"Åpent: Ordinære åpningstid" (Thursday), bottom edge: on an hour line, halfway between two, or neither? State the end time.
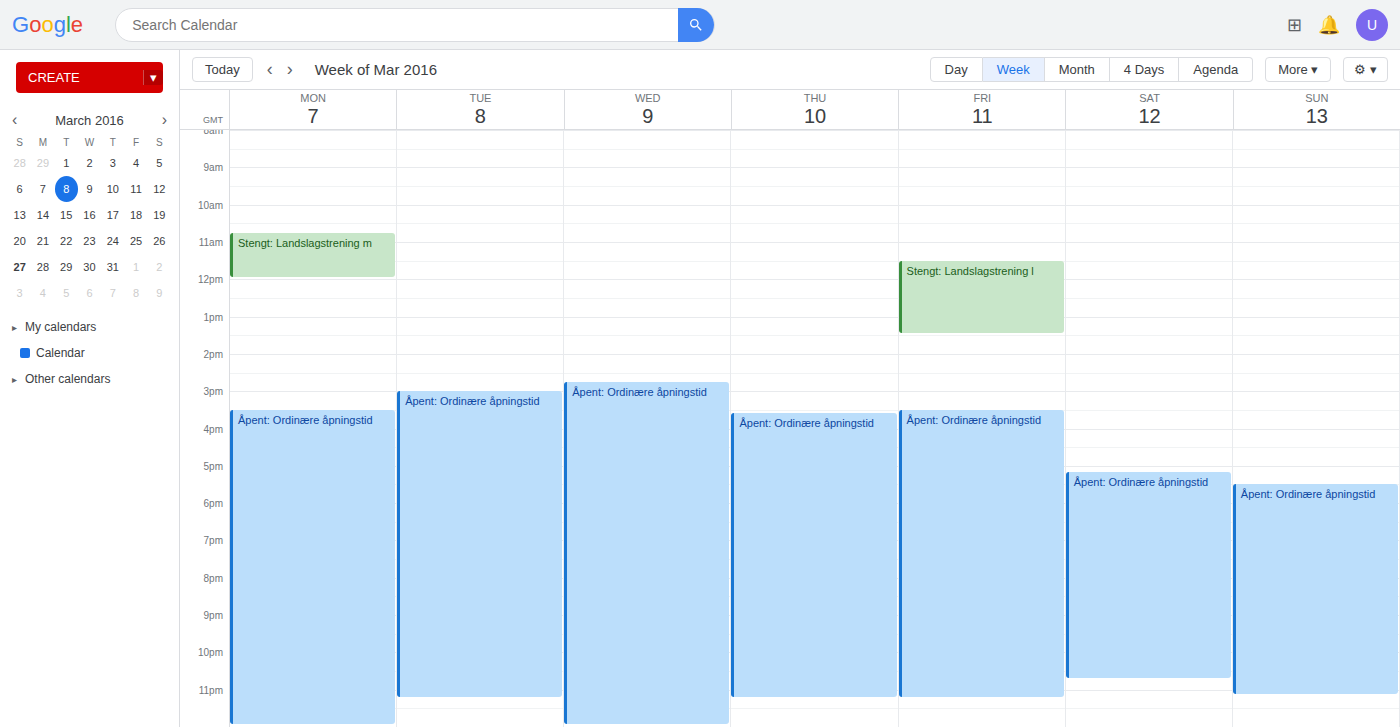
11:15 PM -- neither: a quarter of the way from the 11 PM line to the 12 AM line.